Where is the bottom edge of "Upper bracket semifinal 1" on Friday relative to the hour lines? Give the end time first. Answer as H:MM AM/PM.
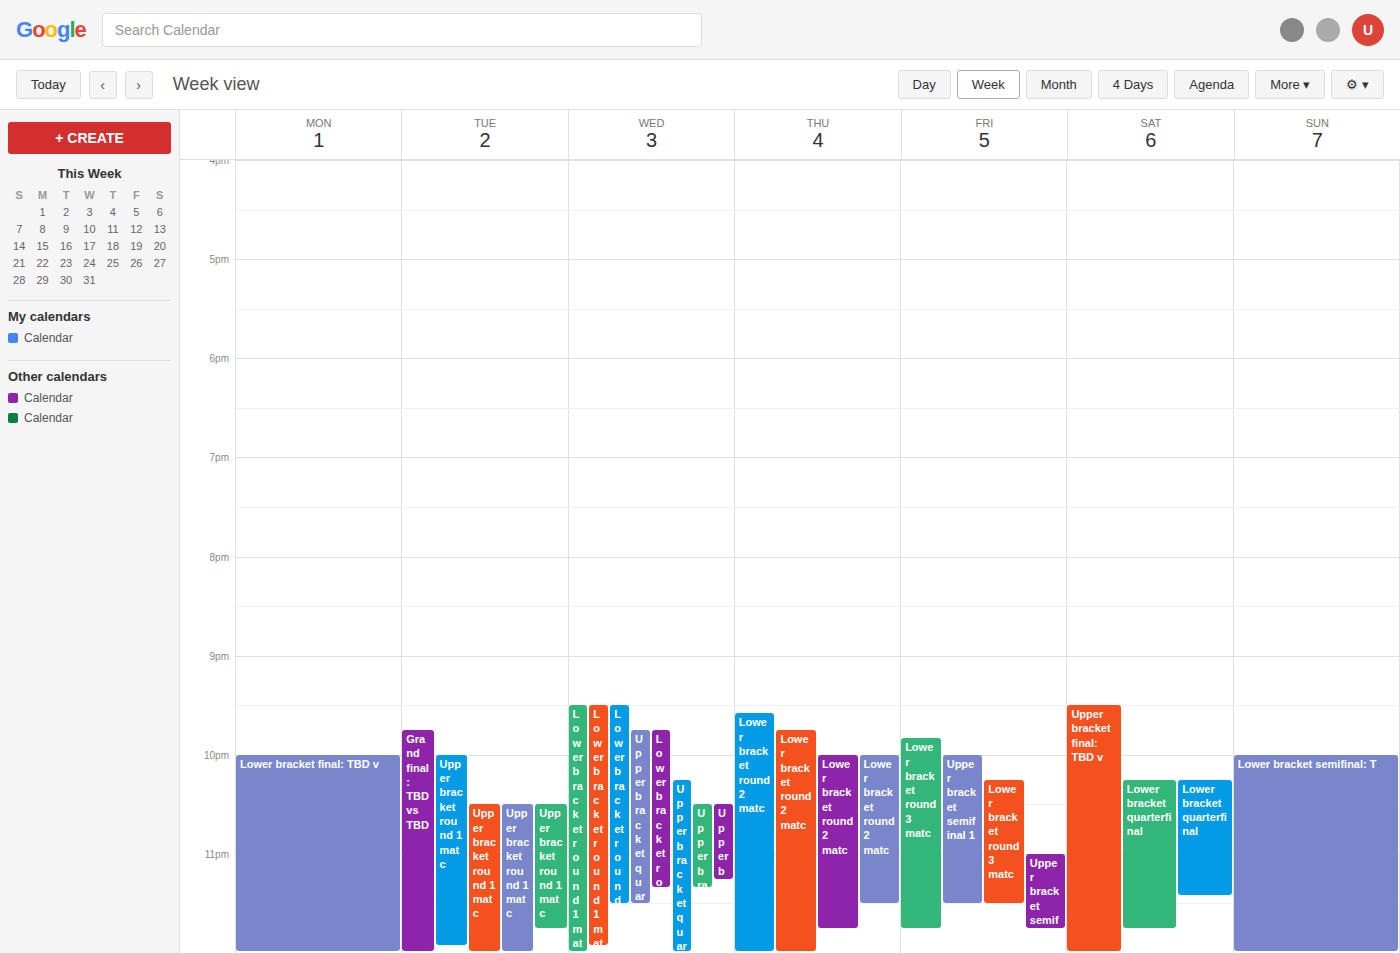
11:30 PM -- halfway between the 11 PM and 12 AM lines.